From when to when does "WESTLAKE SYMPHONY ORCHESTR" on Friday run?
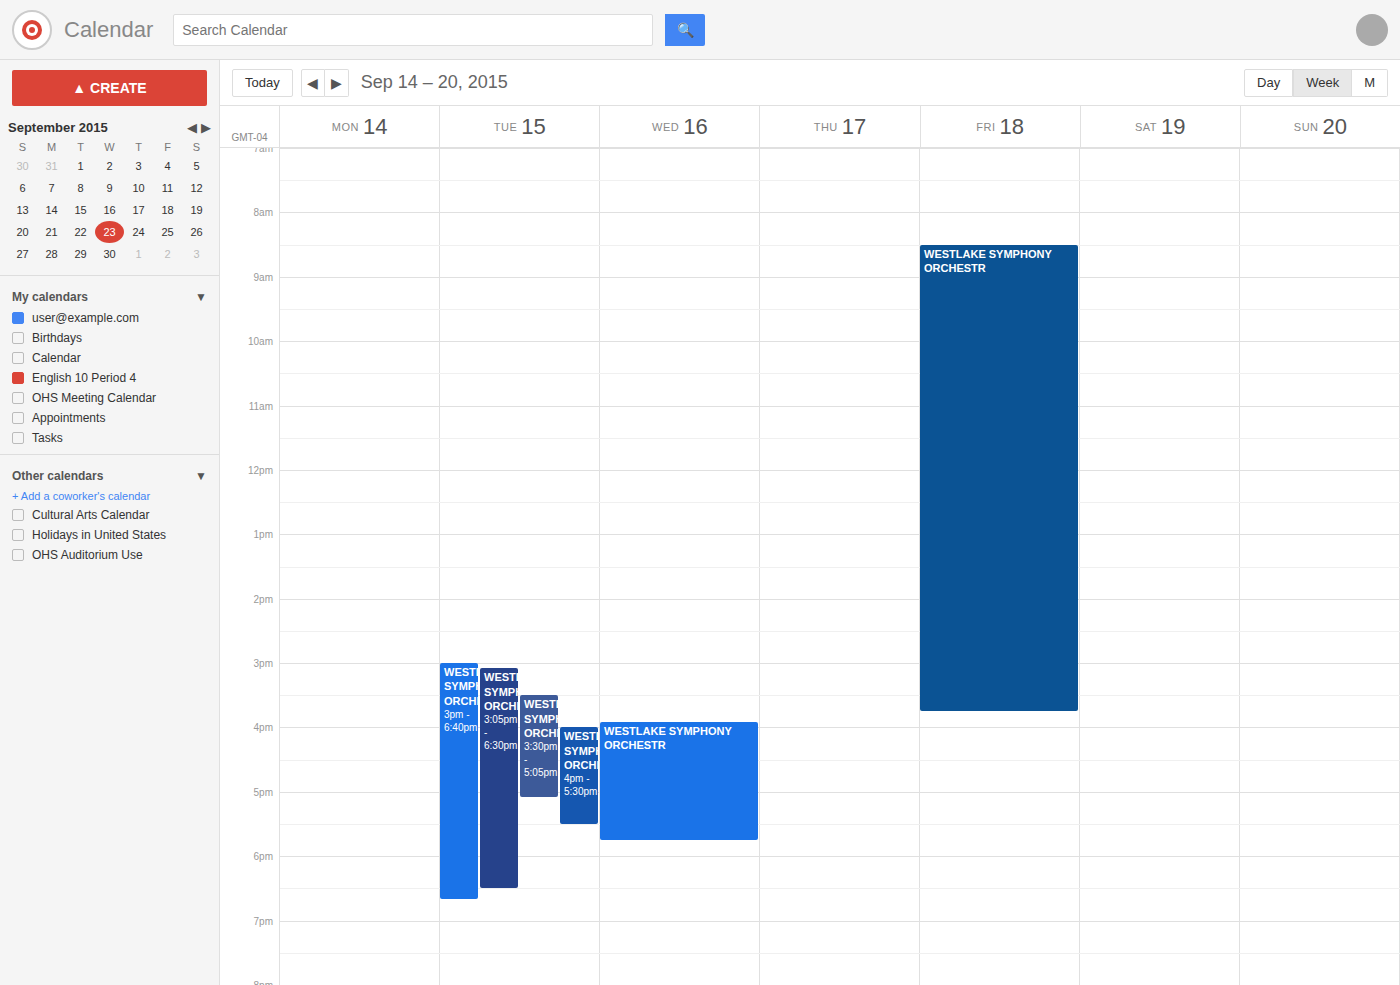
8:30 AM to 3:45 PM